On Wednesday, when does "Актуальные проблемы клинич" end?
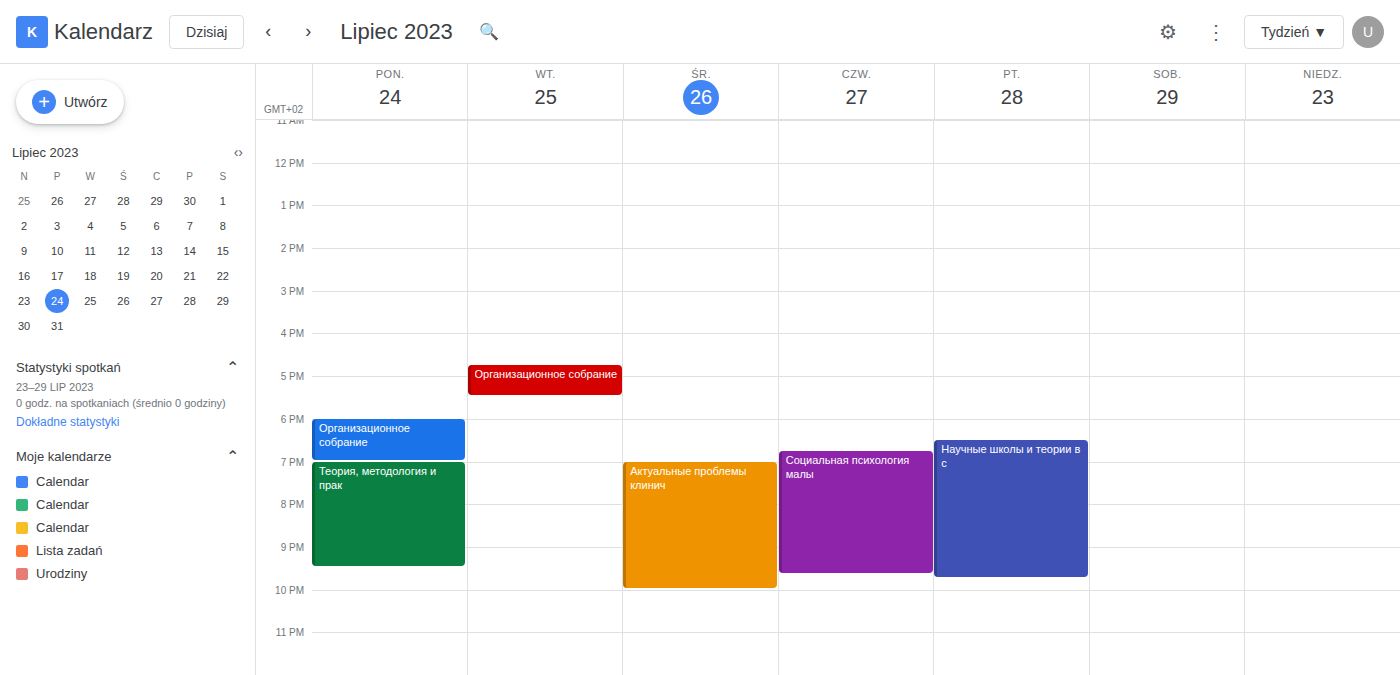
10:00 PM